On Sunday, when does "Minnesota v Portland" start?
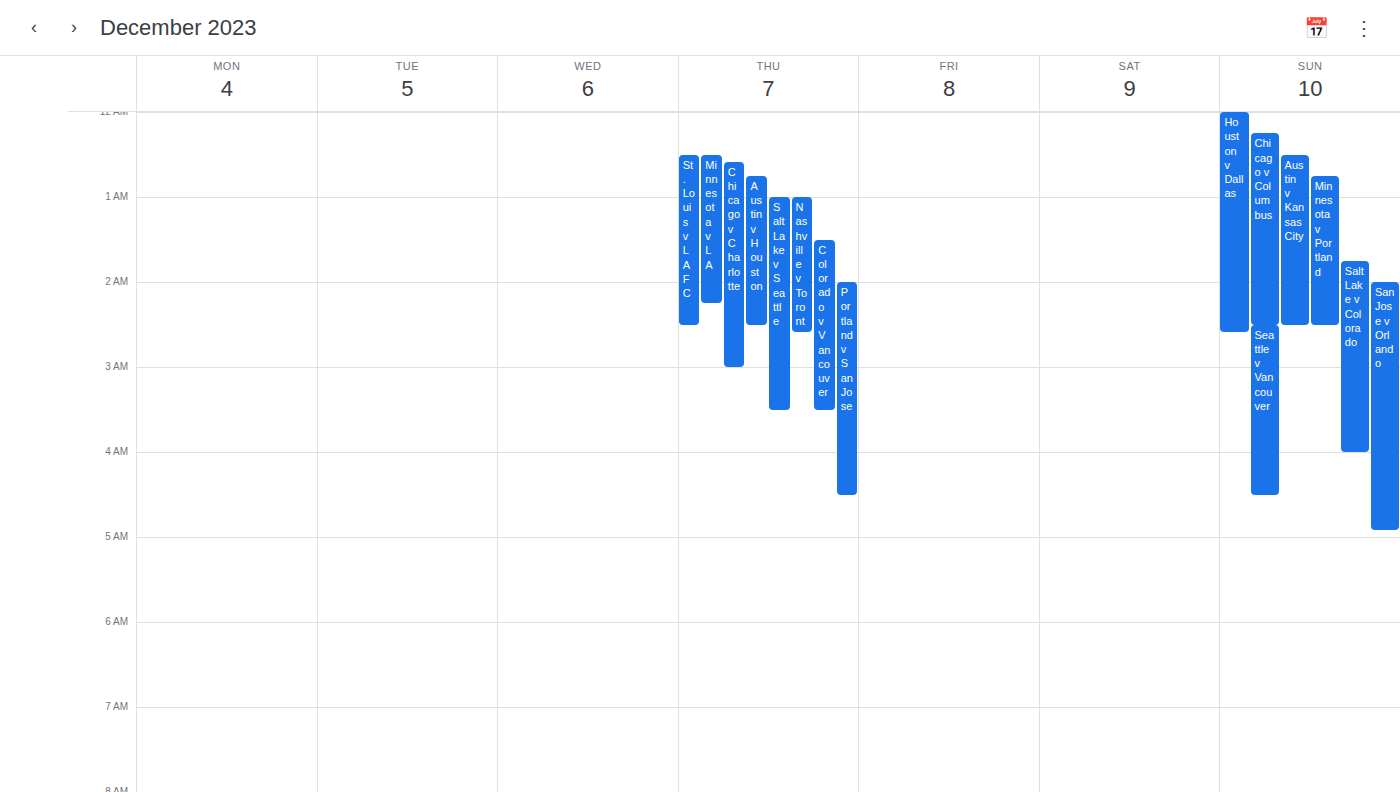
12:45 AM